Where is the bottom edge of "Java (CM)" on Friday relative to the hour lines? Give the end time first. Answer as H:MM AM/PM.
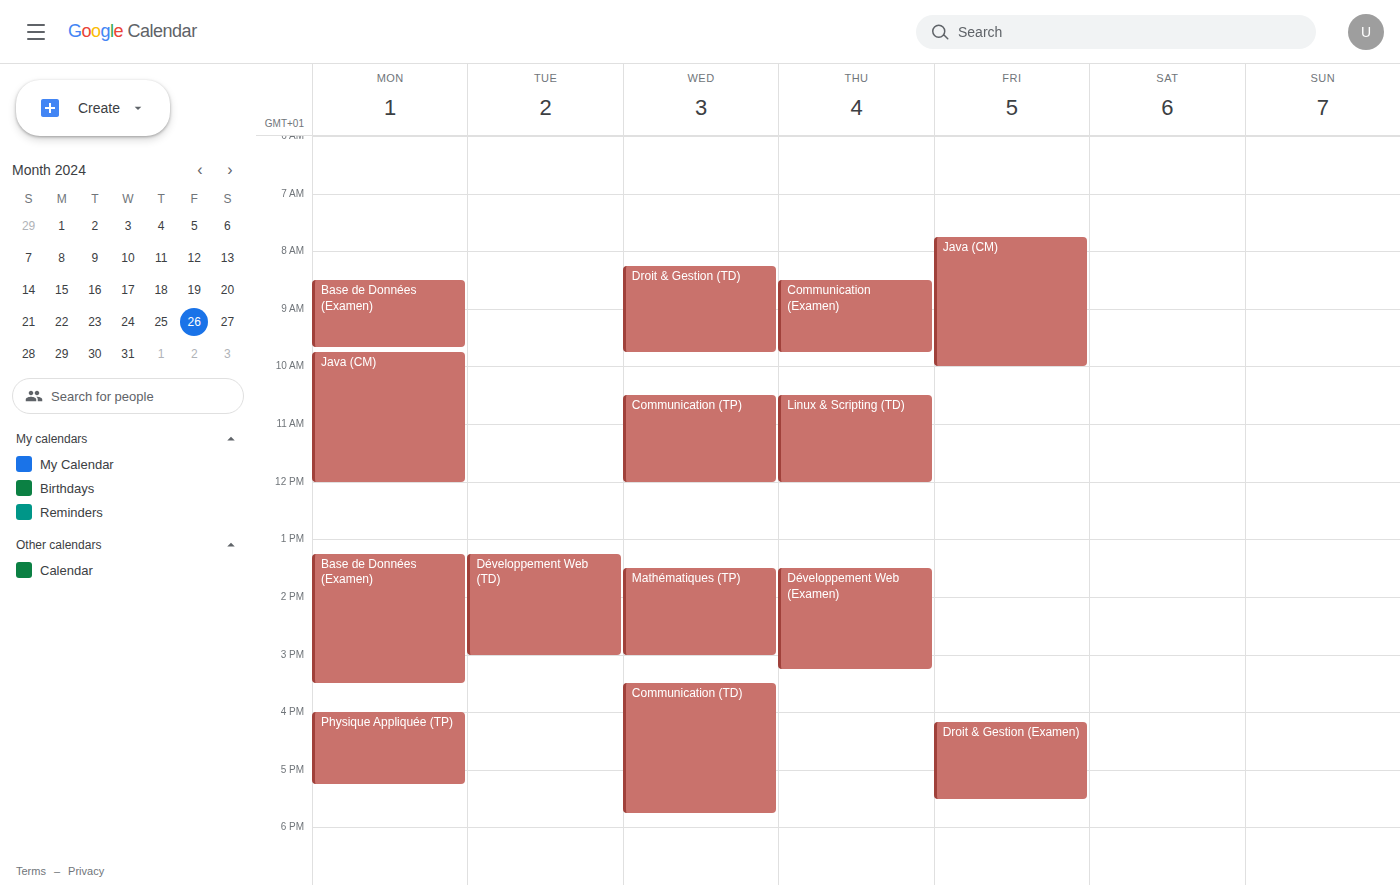
10:00 AM -- exactly on the 10 AM line.